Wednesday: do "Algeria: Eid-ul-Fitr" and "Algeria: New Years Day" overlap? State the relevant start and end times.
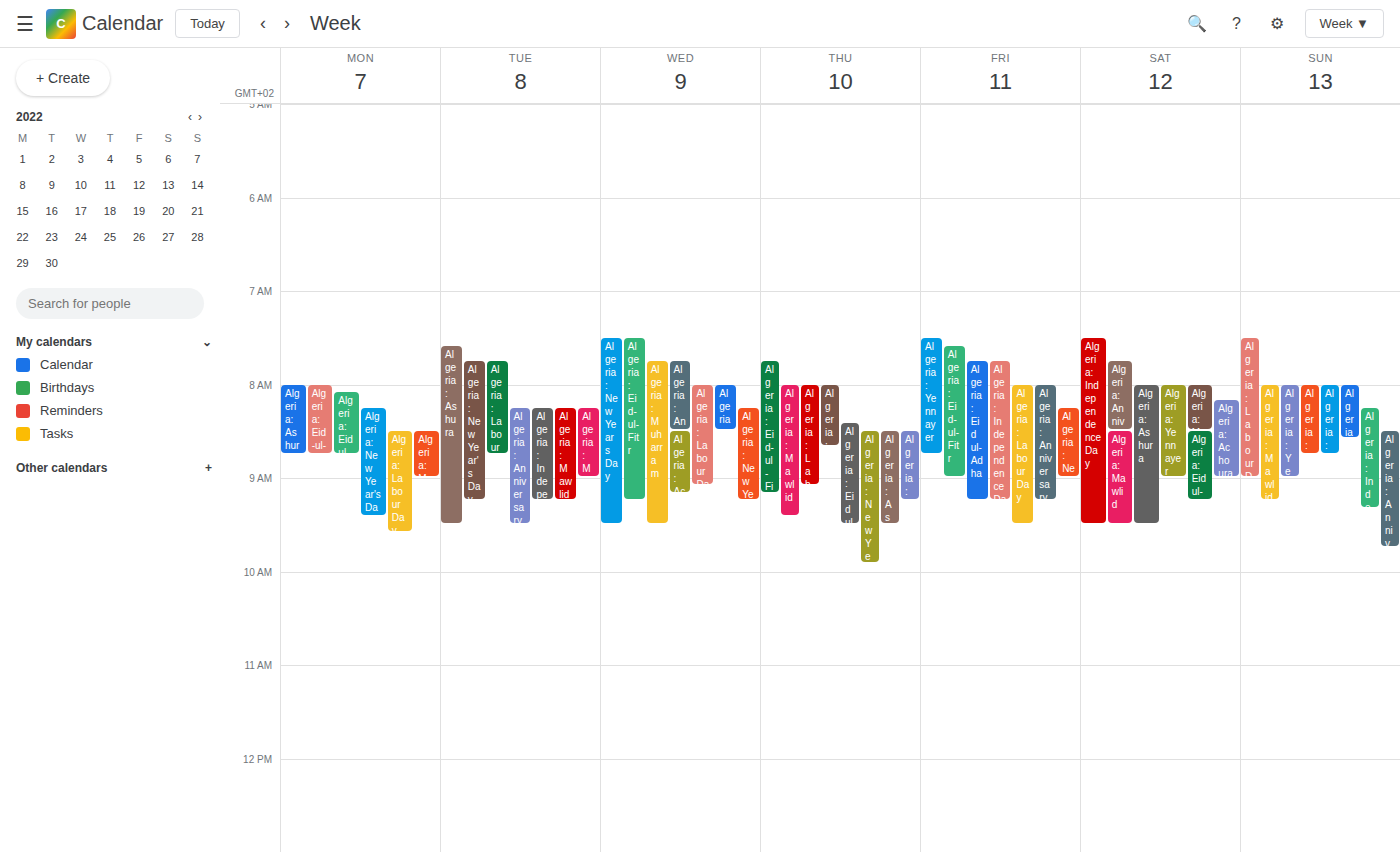
"Algeria: Eid-ul-Fitr" runs 7:30 AM to 9:15 AM, inside "Algeria: New Years Day" -- they overlap.